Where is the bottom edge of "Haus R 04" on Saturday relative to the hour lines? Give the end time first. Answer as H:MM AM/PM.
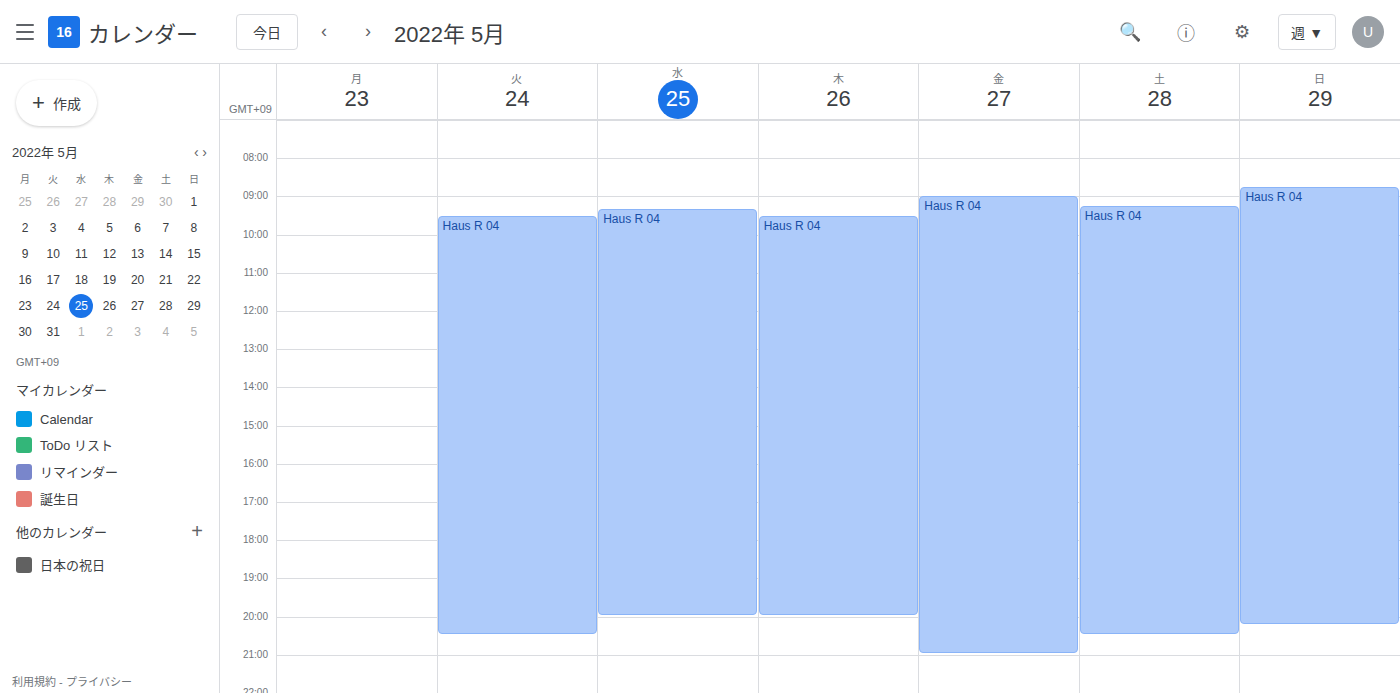
8:30 PM -- halfway between the 8 PM and 9 PM lines.